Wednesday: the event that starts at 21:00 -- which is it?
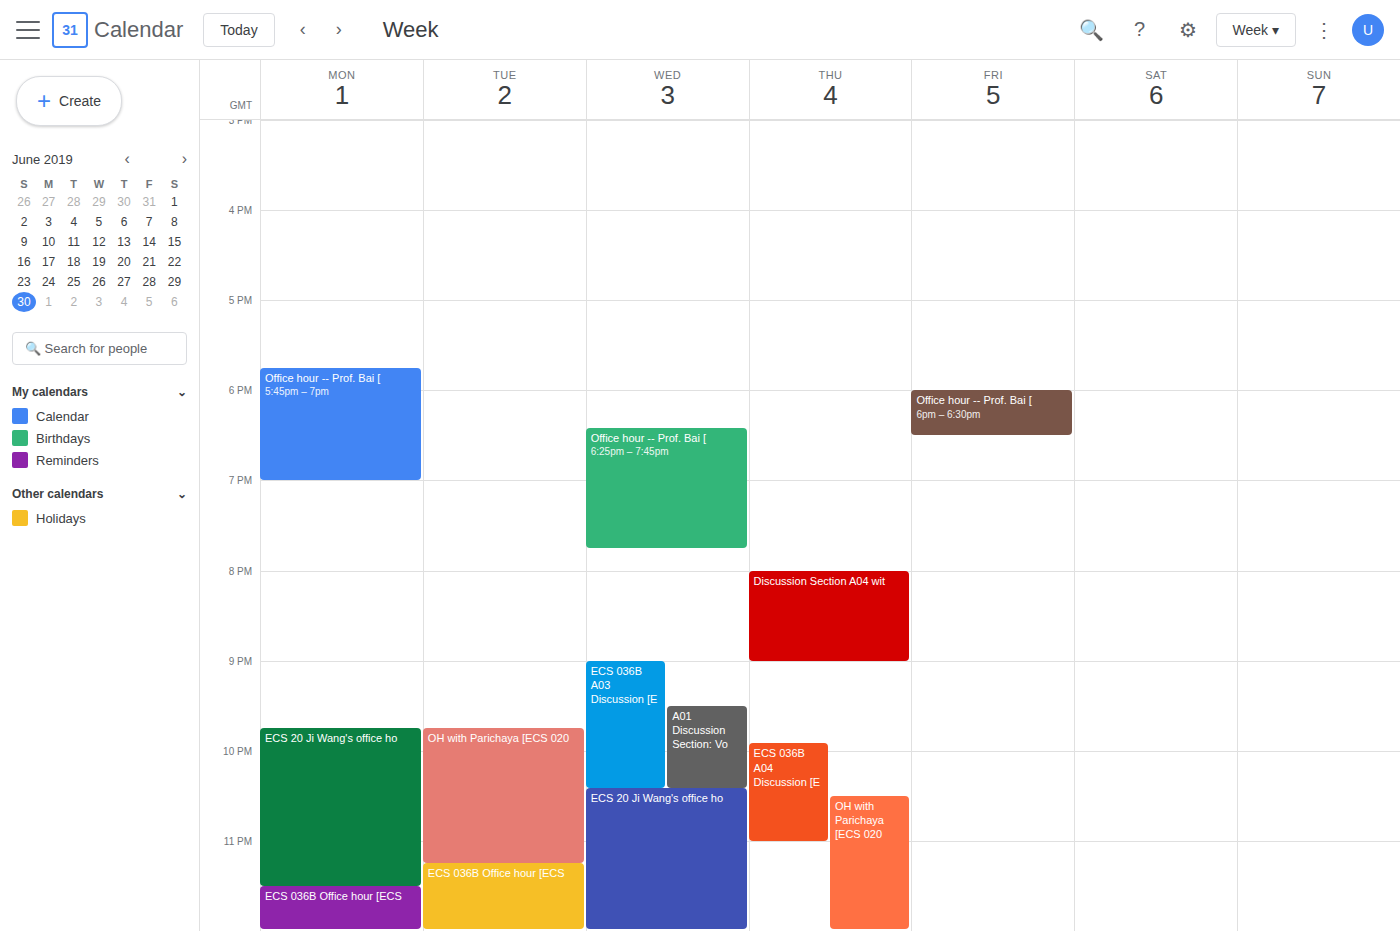
"ECS 036B A03 Discussion [E"